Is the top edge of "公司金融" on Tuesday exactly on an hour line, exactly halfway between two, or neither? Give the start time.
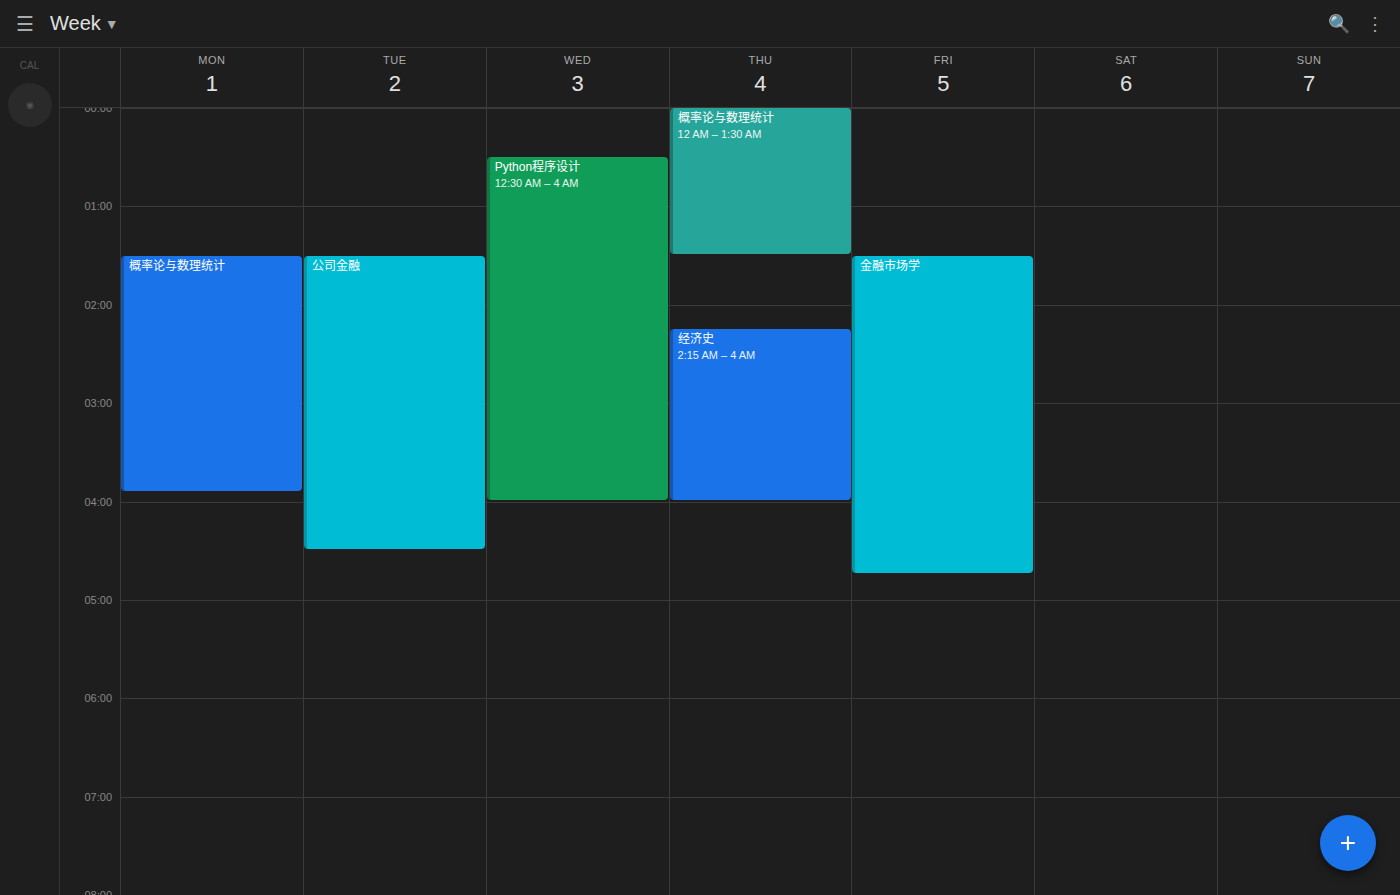
1:30 AM -- halfway between the 1 AM and 2 AM lines.